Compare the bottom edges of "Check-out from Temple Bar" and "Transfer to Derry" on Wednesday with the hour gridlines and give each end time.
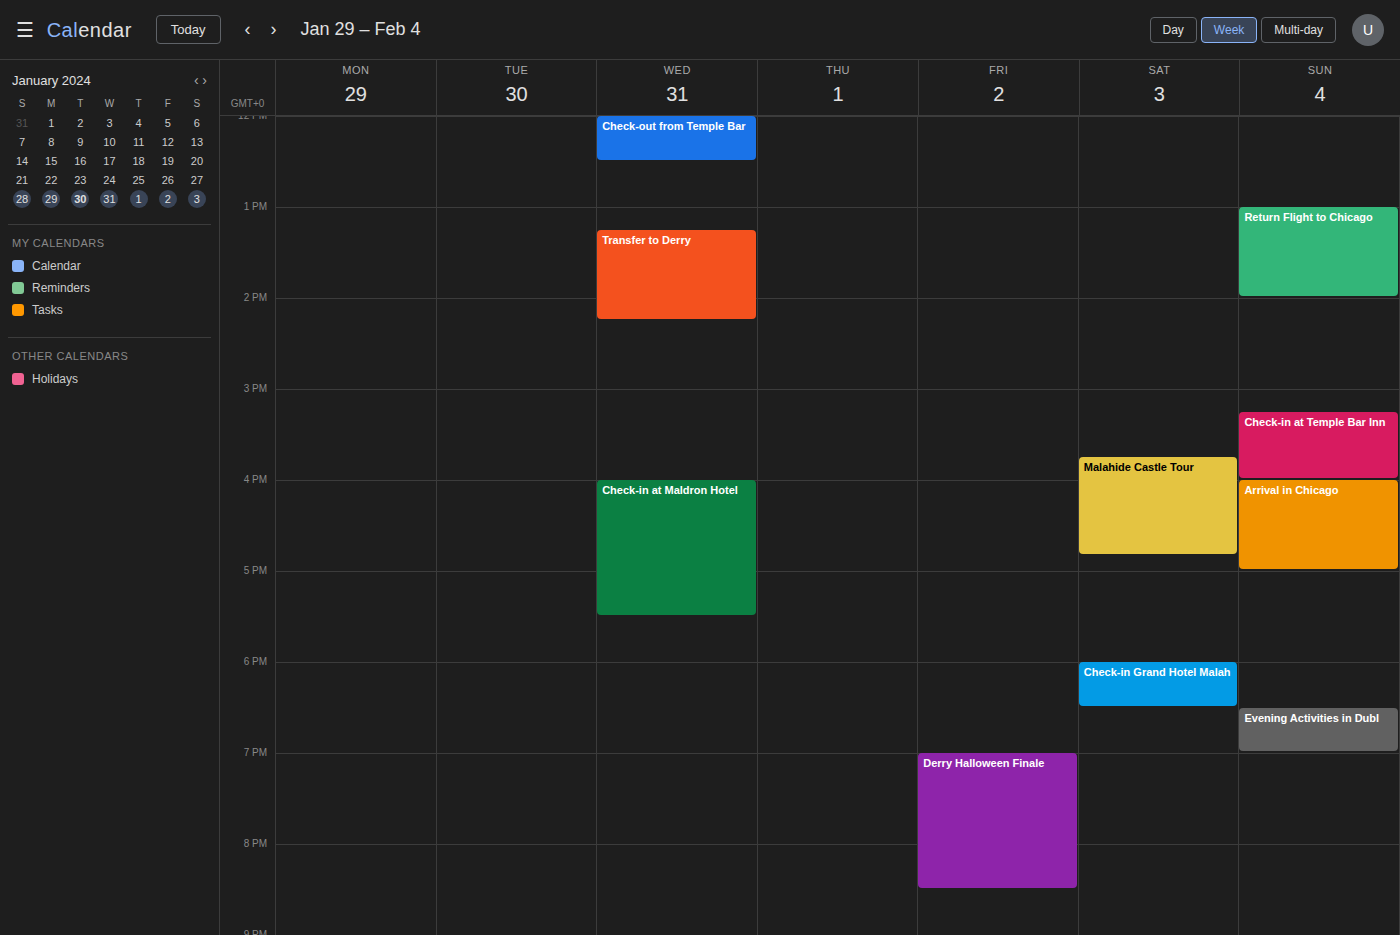
"Check-out from Temple Bar": 12:30 PM, halfway between the 12 PM and 1 PM lines. "Transfer to Derry": 2:15 PM, neither: a quarter of the way from the 2 PM line to the 3 PM line.